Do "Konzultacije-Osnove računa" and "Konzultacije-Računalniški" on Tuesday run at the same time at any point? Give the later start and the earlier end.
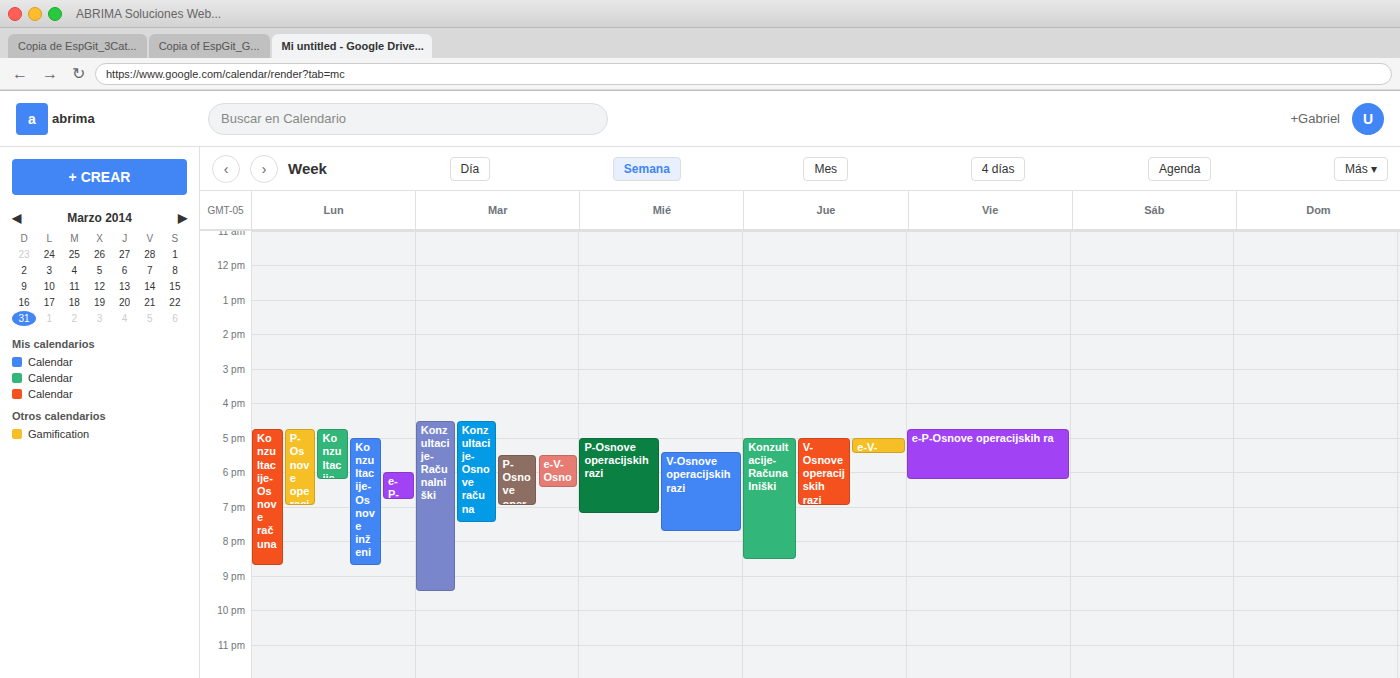
"Konzultacije-Osnove računa" runs 4:30 PM to 7:30 PM, inside "Konzultacije-Računalniški" -- they overlap.